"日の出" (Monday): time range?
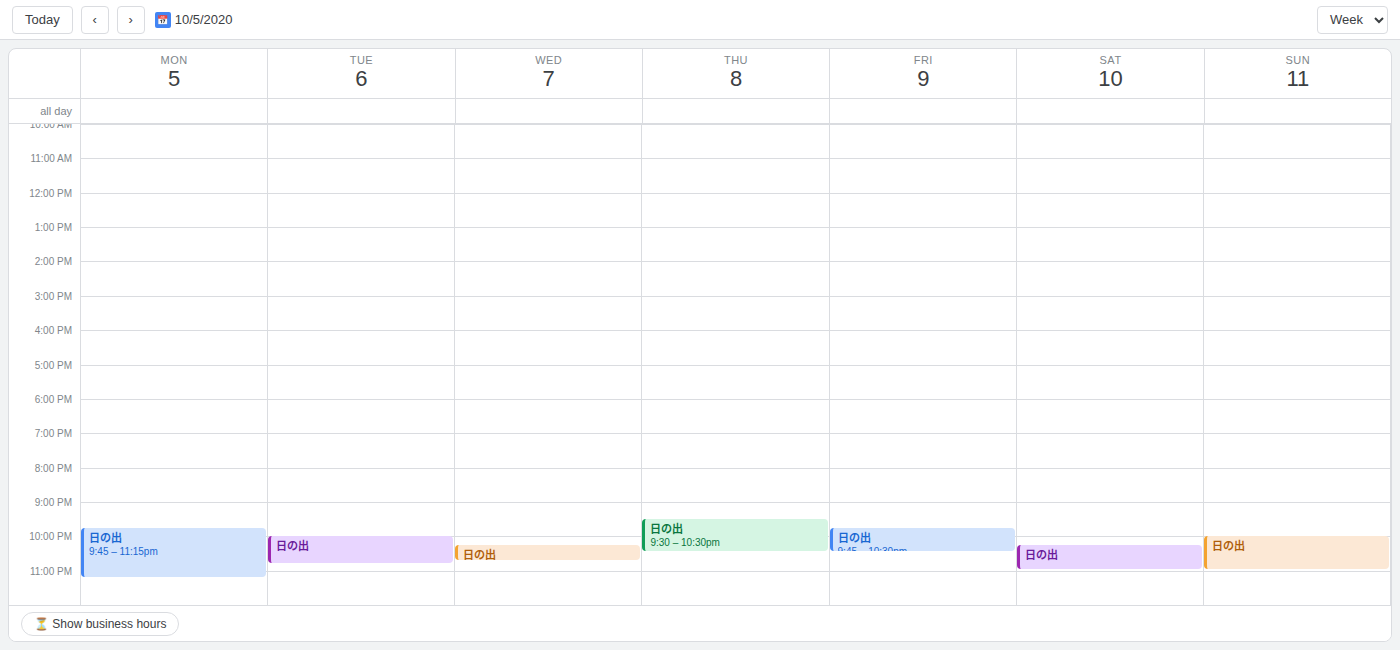
9:45 PM to 11:15 PM